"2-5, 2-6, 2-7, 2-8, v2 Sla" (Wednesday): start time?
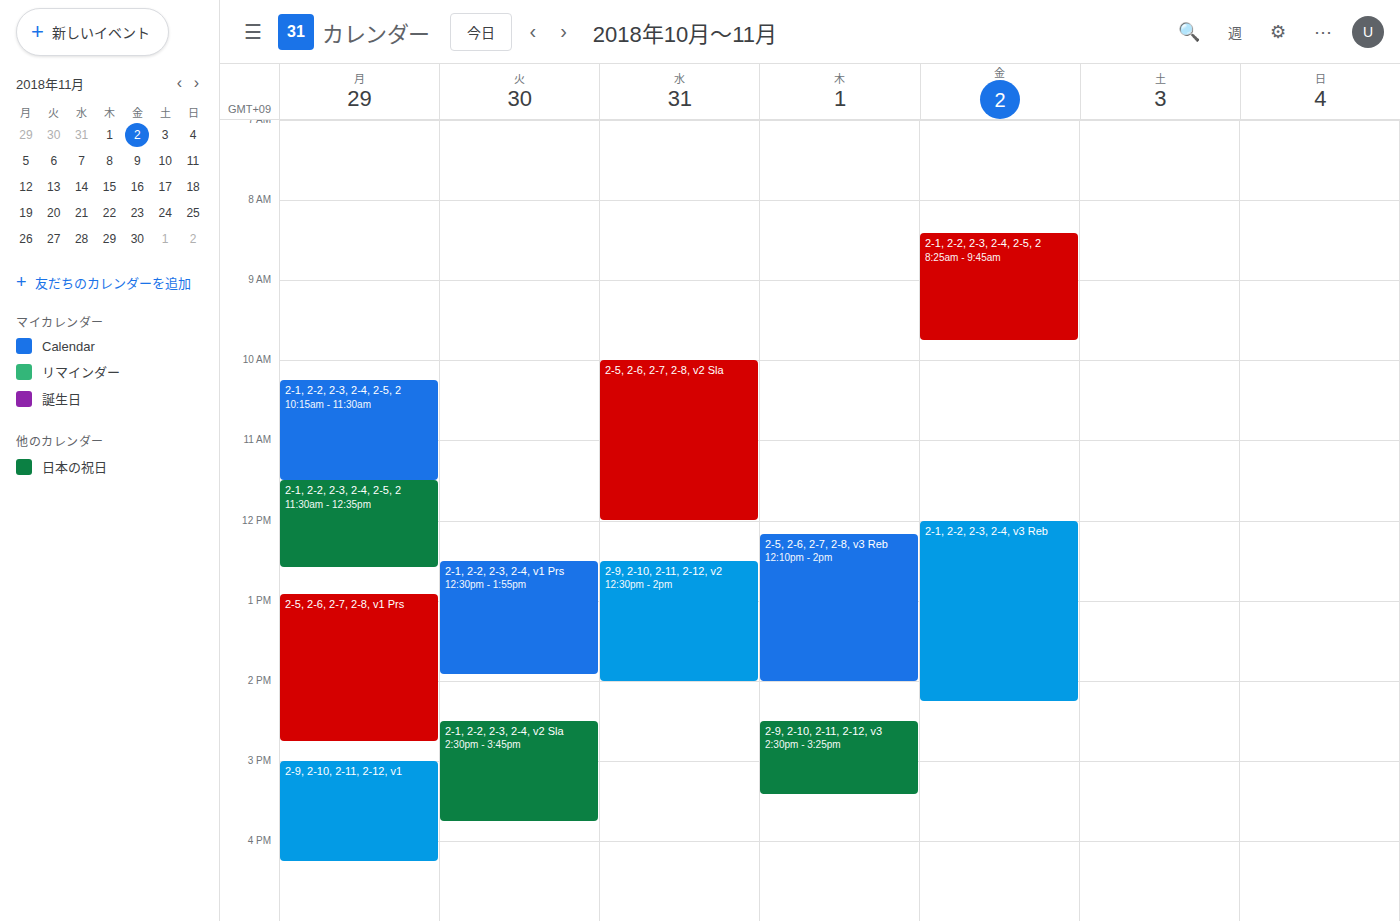
10:00 AM